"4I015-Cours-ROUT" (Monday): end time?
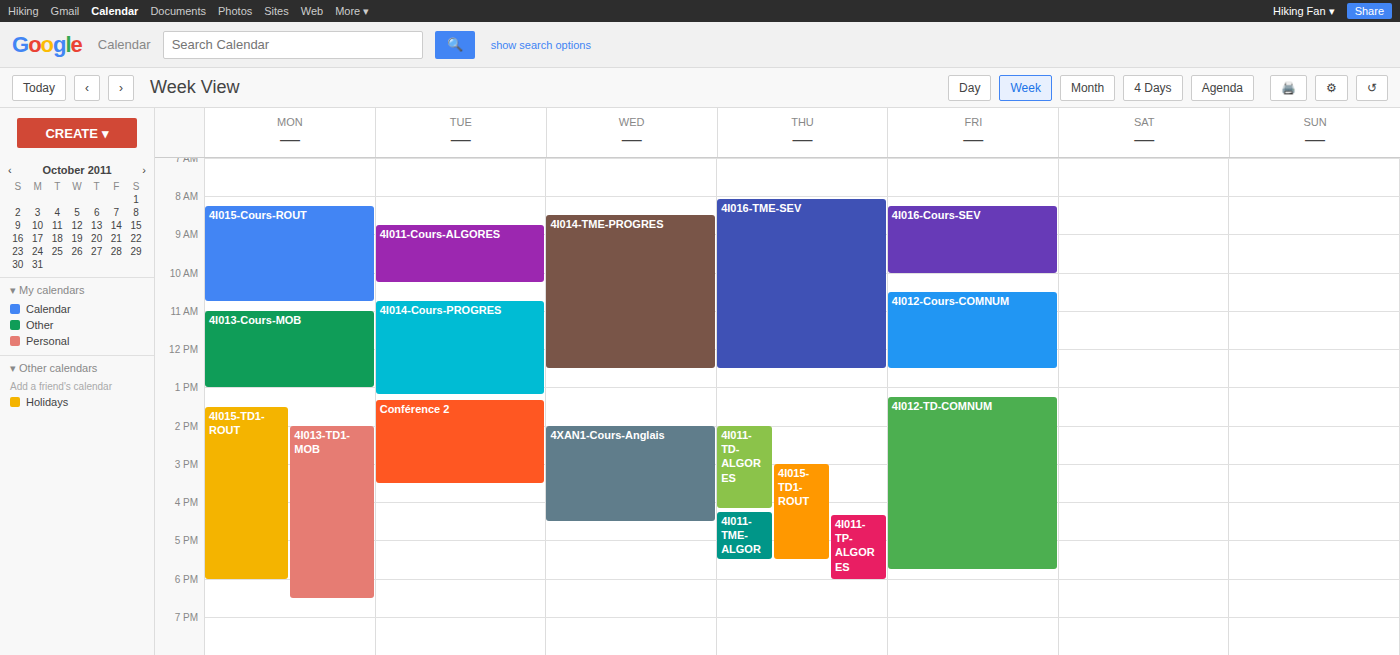
10:45 AM